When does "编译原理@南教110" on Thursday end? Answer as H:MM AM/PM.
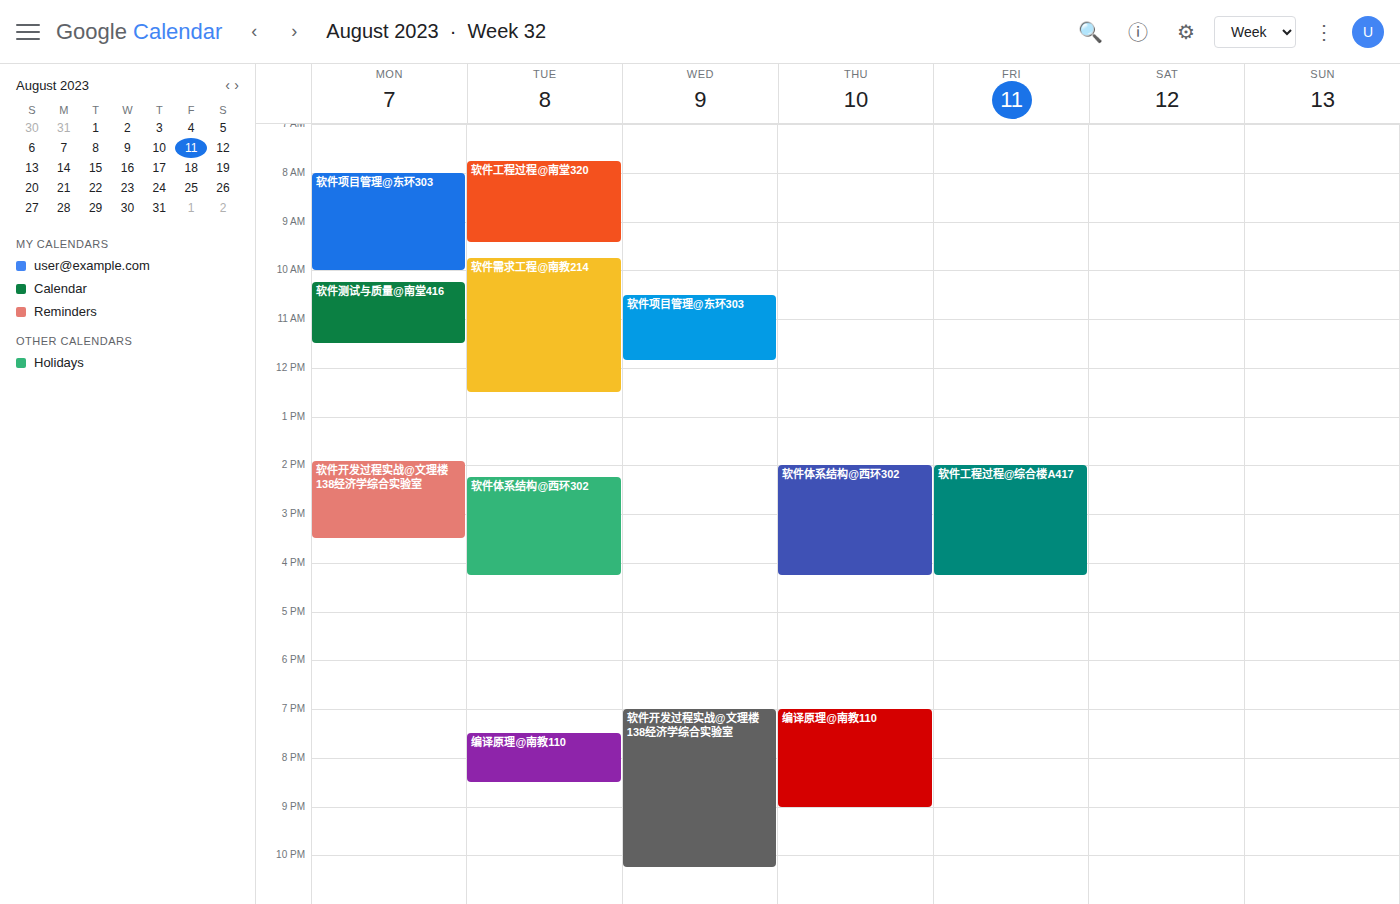
9:00 PM